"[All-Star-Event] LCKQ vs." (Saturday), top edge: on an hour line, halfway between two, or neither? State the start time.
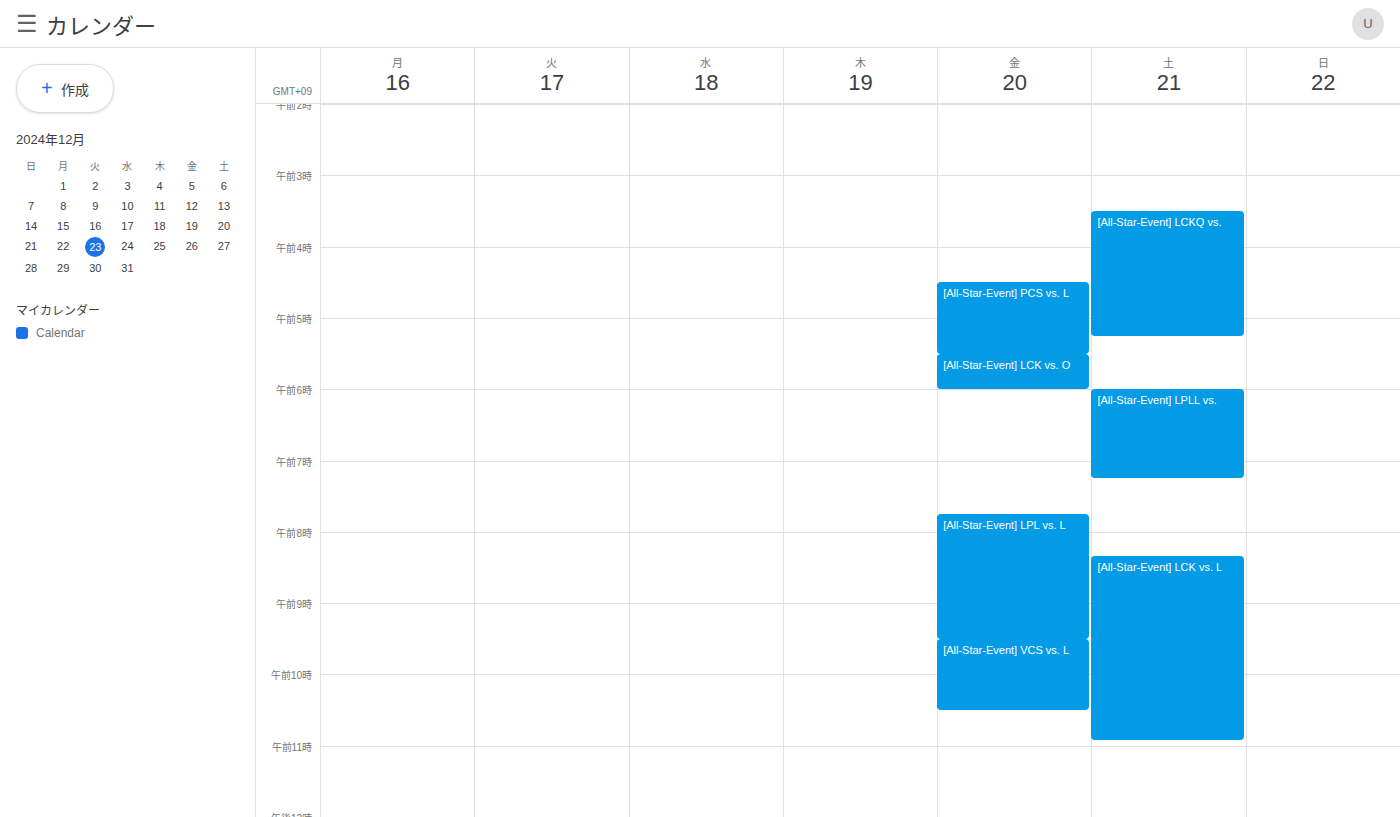
03:30 -- halfway between the 03:00 and 04:00 lines.